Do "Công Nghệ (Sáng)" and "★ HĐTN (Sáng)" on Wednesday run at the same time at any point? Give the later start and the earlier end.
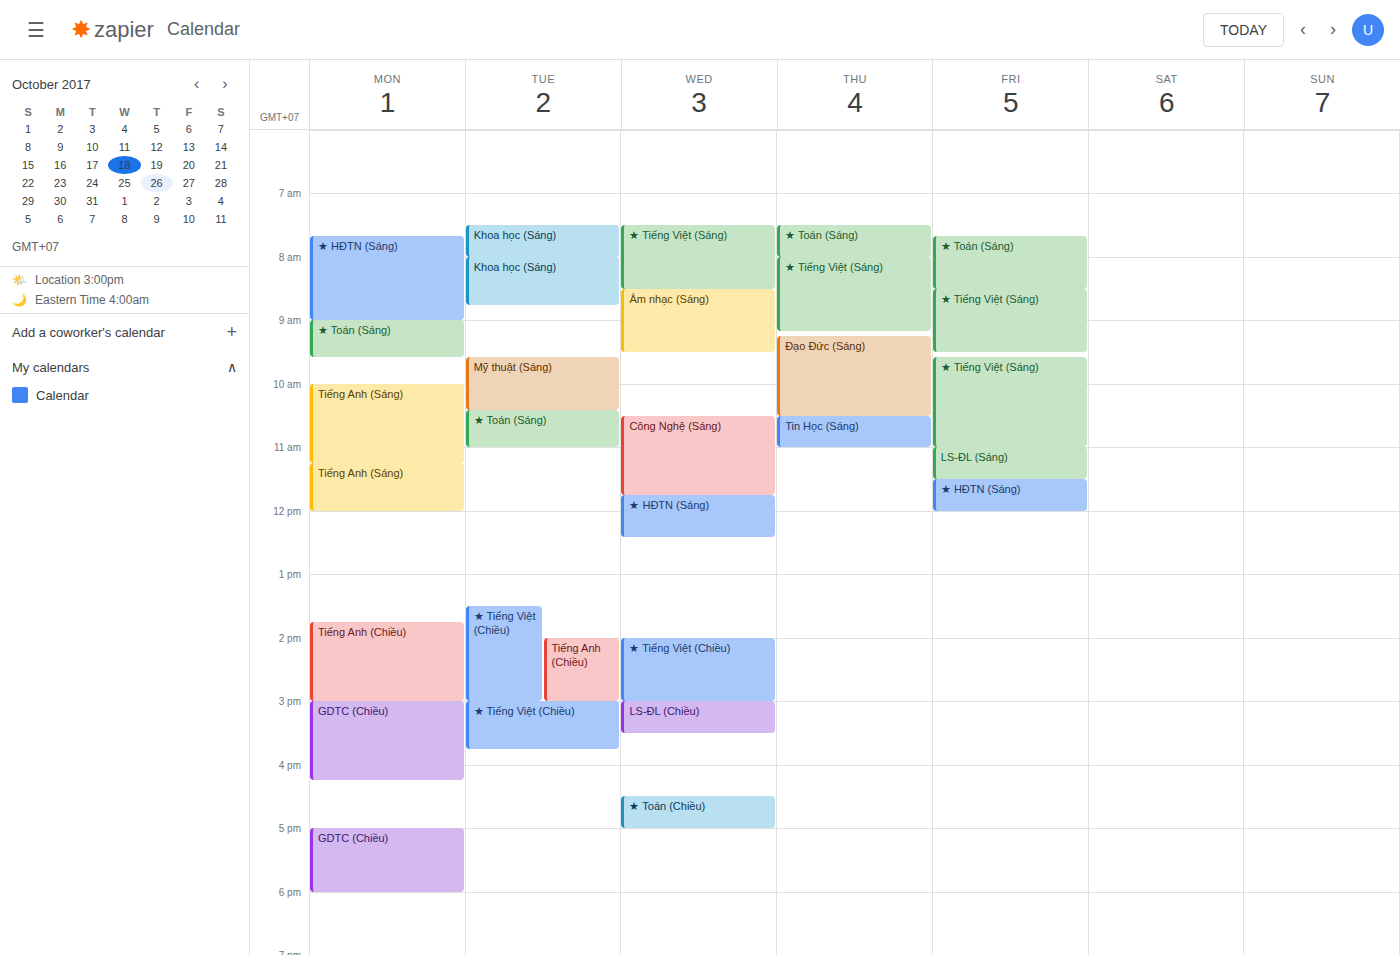
"Công Nghệ (Sáng)" ends at 11:45 AM, exactly when "★ HĐTN (Sáng)" starts -- they touch but do not overlap.